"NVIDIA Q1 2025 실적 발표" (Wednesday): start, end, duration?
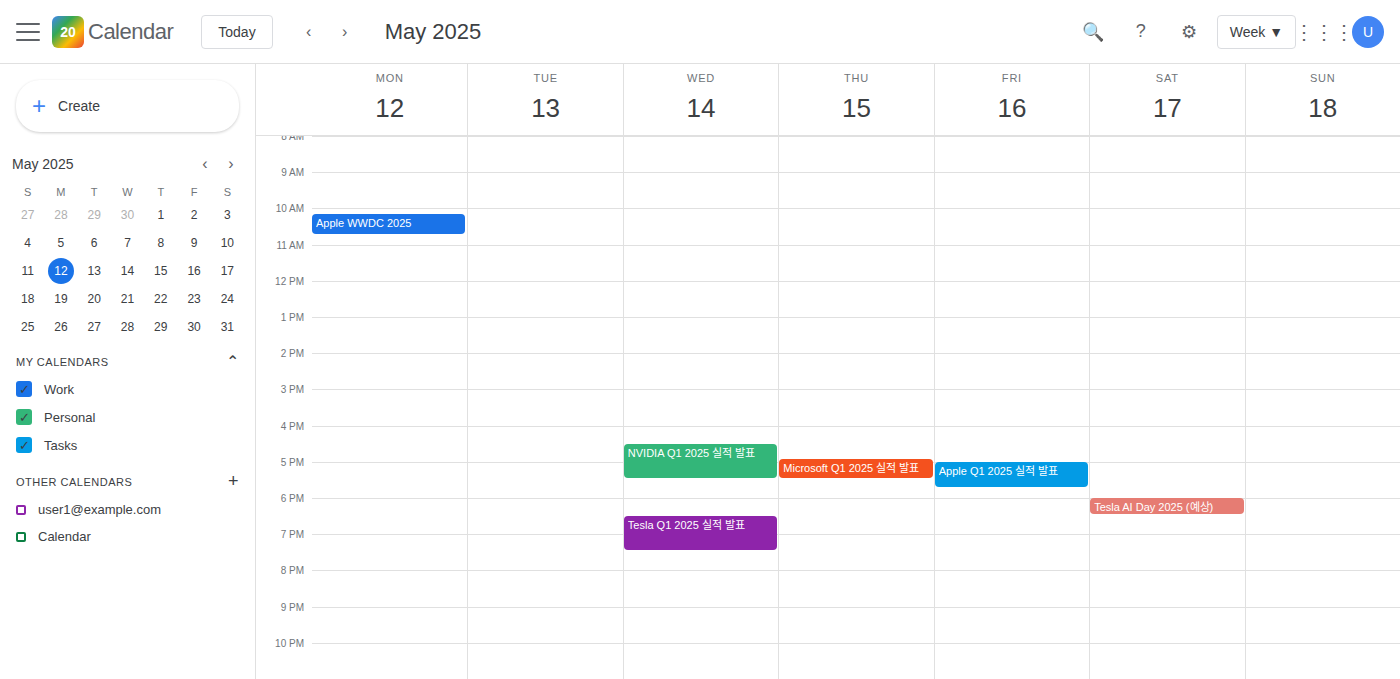
4:30 PM to 5:30 PM, 1 hour